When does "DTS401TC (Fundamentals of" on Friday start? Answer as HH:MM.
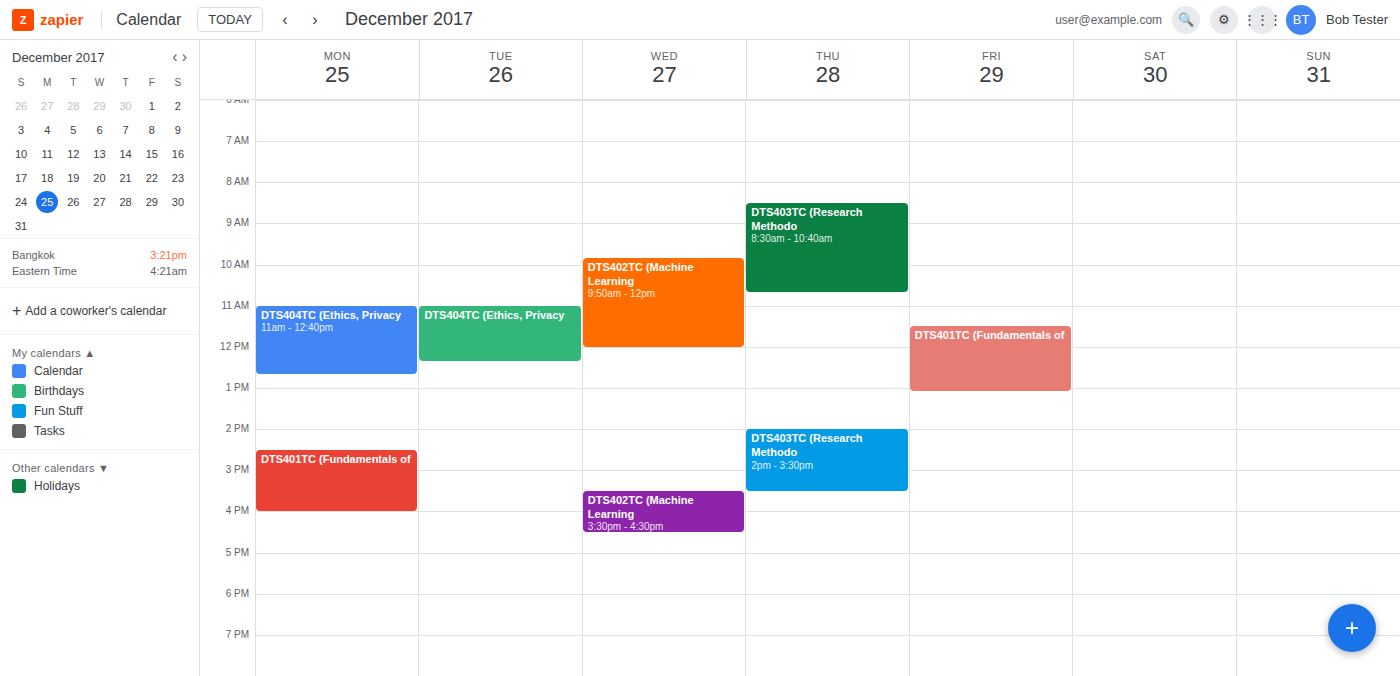
11:30